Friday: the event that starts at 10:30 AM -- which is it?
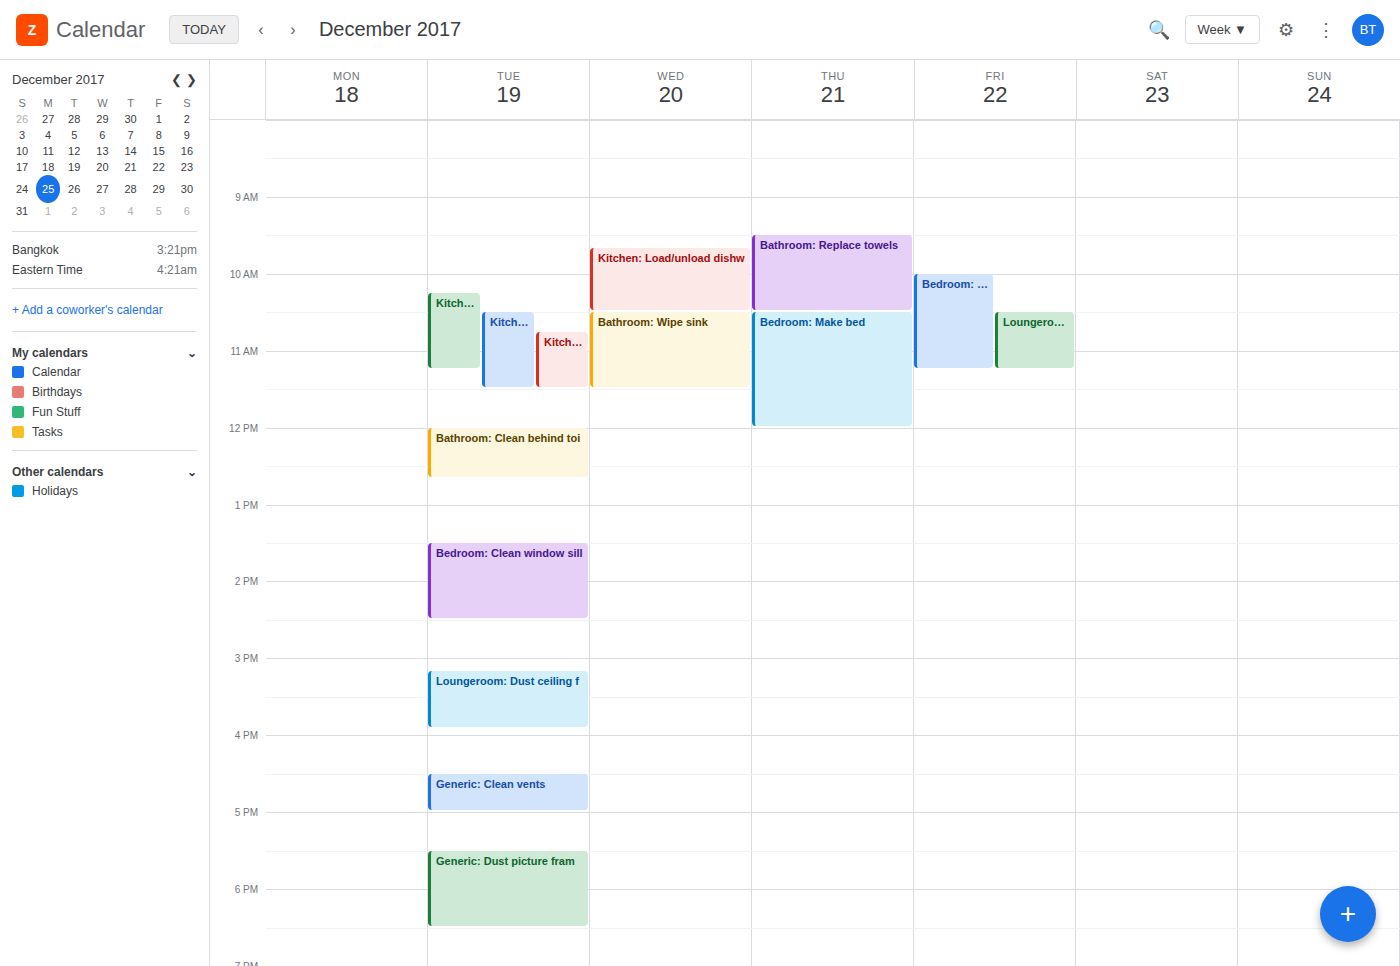
"Loungeroom: Tidy cushions"